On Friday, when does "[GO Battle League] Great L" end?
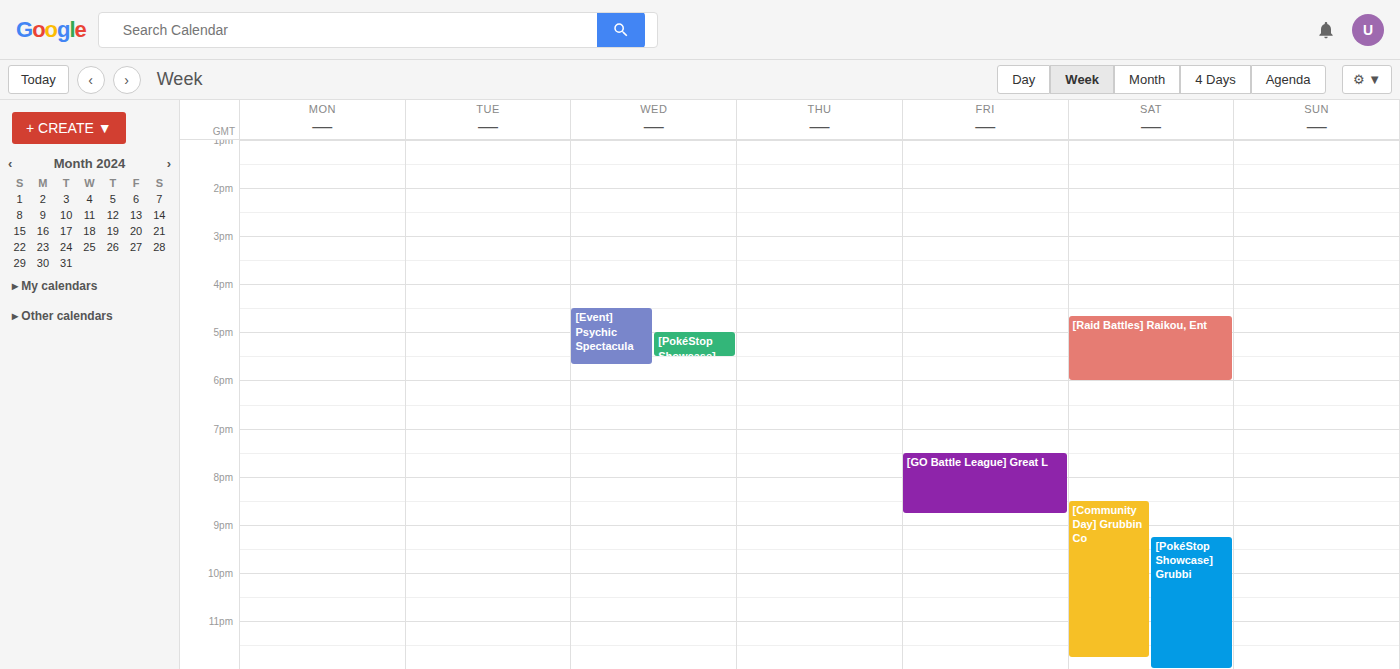
8:45 PM